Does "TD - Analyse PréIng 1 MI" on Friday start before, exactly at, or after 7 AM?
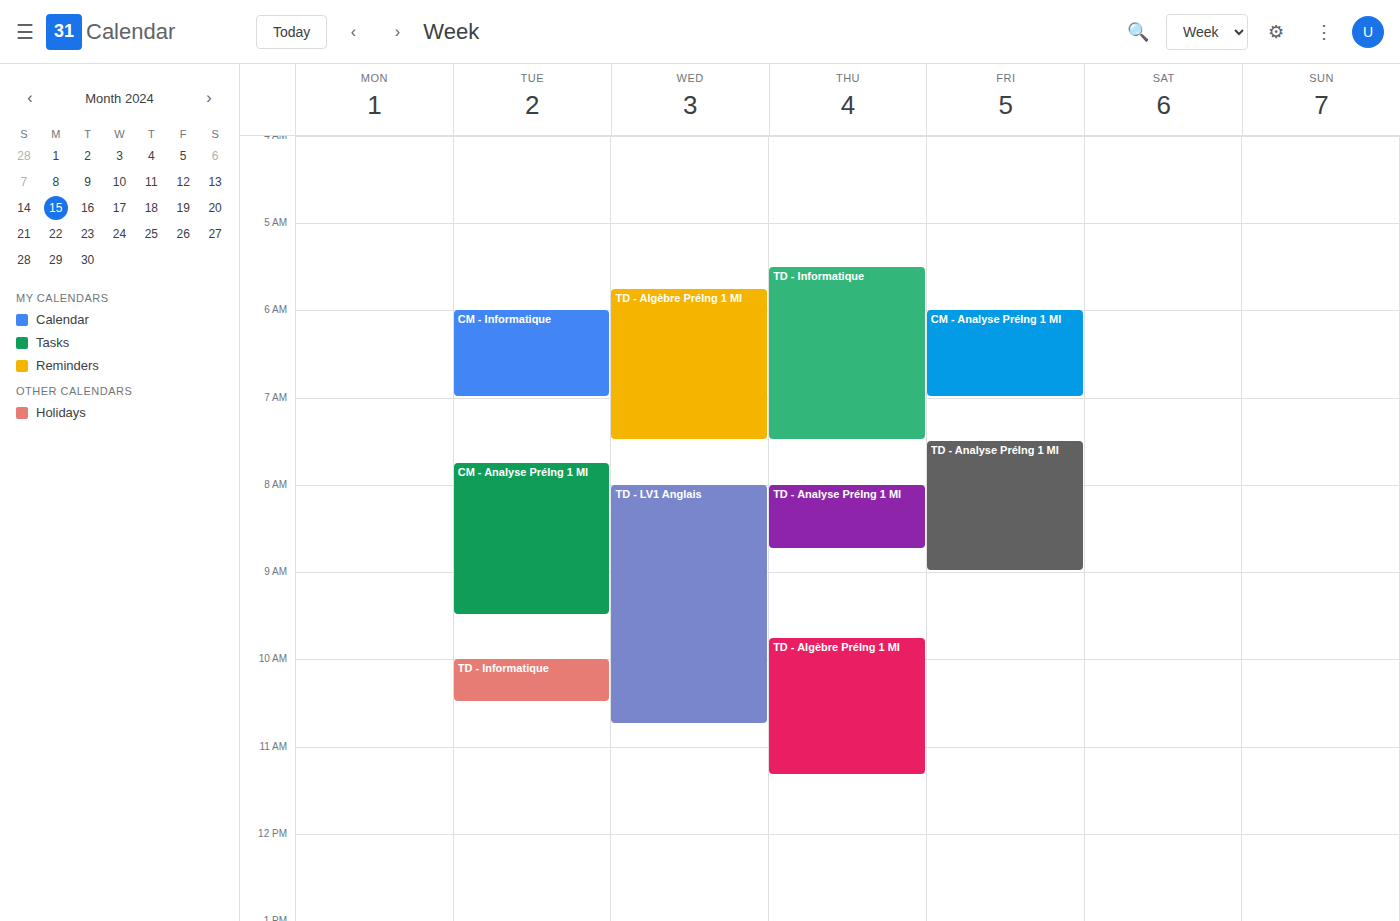
7:30 AM -- after 7 AM, 30 minutes below the 7 AM line.